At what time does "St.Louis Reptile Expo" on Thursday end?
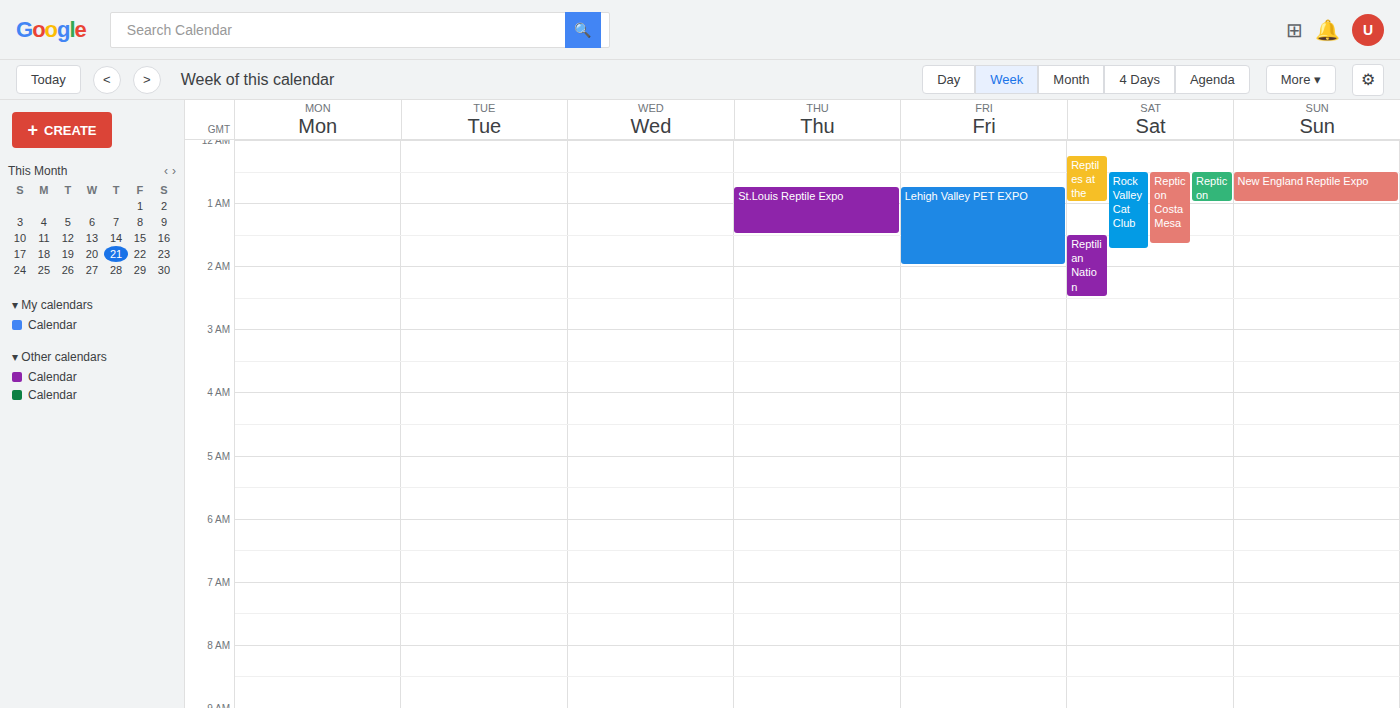
01:30